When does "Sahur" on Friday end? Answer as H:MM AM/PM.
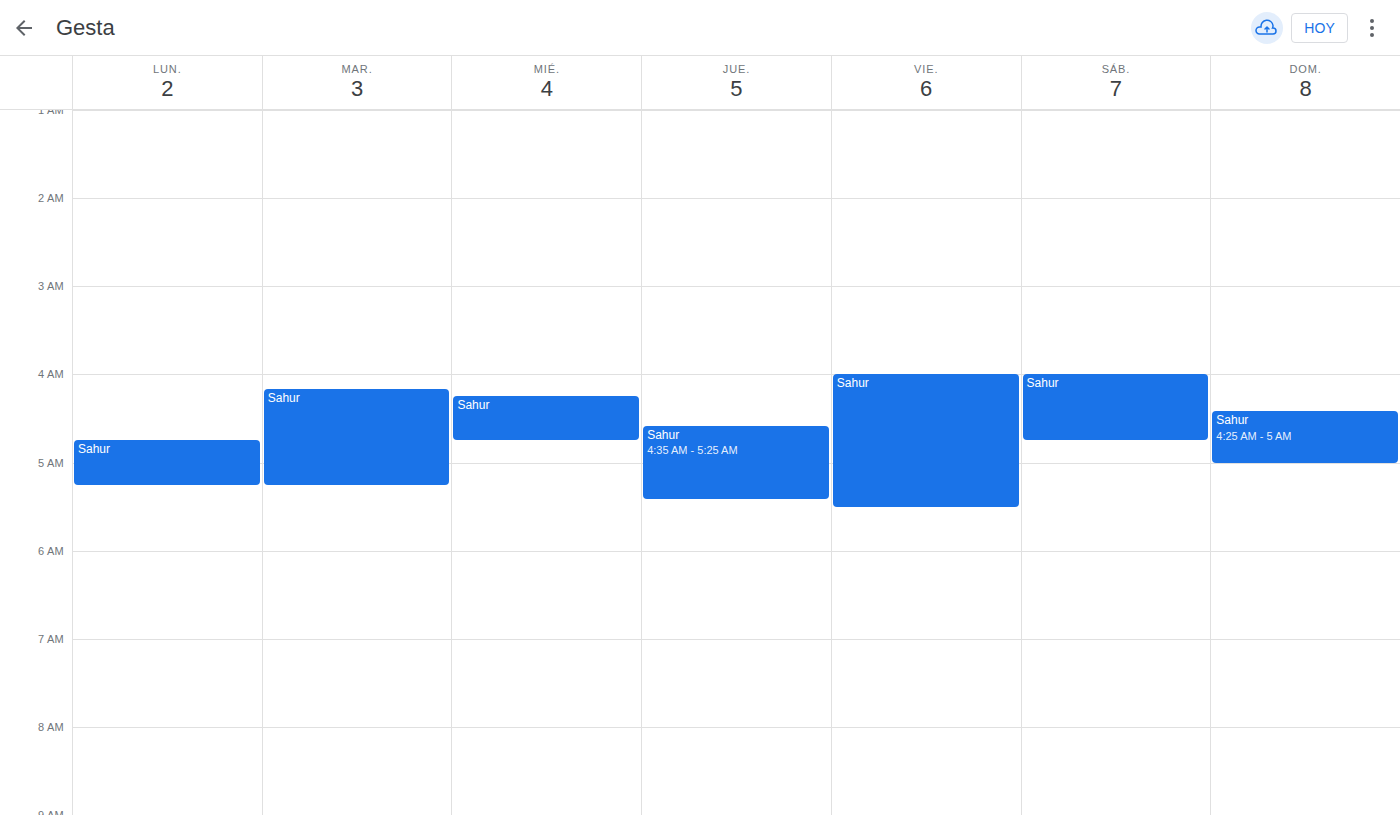
5:30 AM